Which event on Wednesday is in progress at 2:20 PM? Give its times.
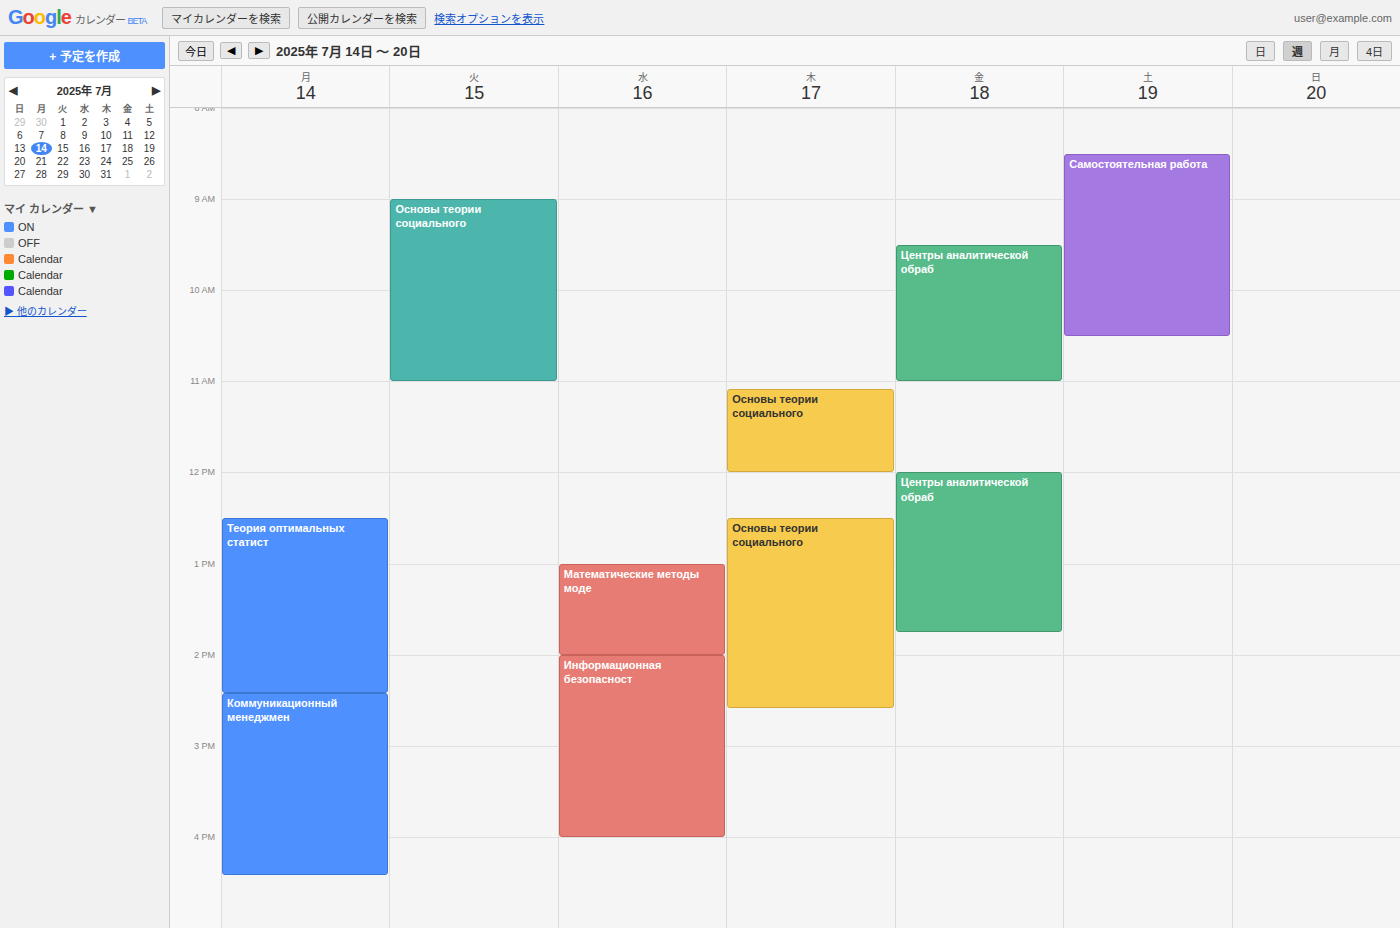
"Информационная безопасност", 2:00 PM to 4:00 PM